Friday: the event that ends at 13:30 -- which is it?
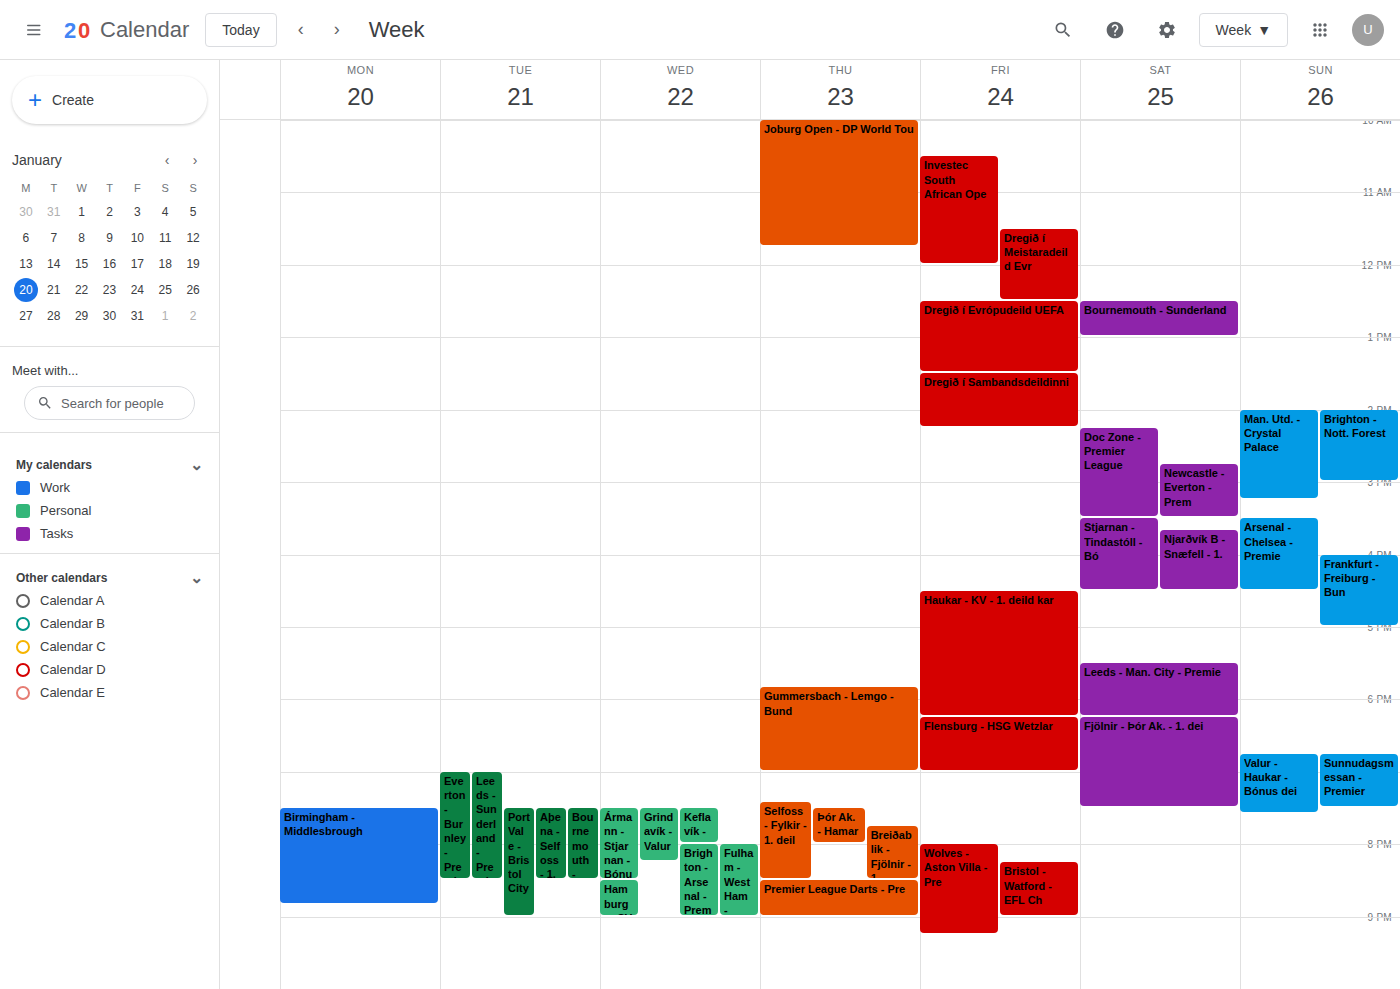
"Dregið í Evrópudeild UEFA"